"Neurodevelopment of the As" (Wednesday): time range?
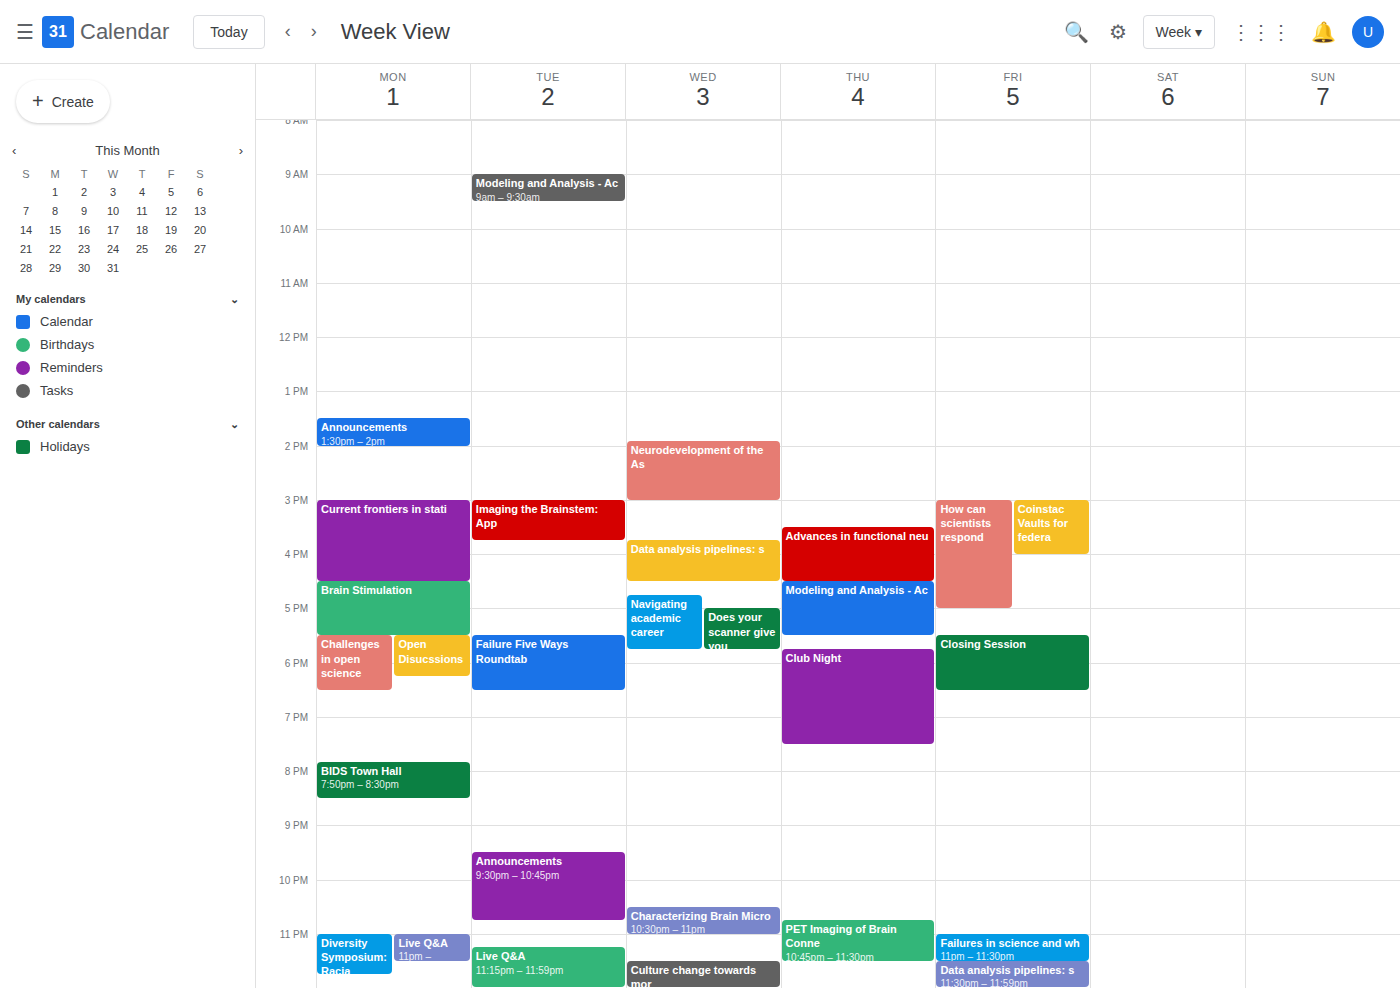
13:55 to 15:00